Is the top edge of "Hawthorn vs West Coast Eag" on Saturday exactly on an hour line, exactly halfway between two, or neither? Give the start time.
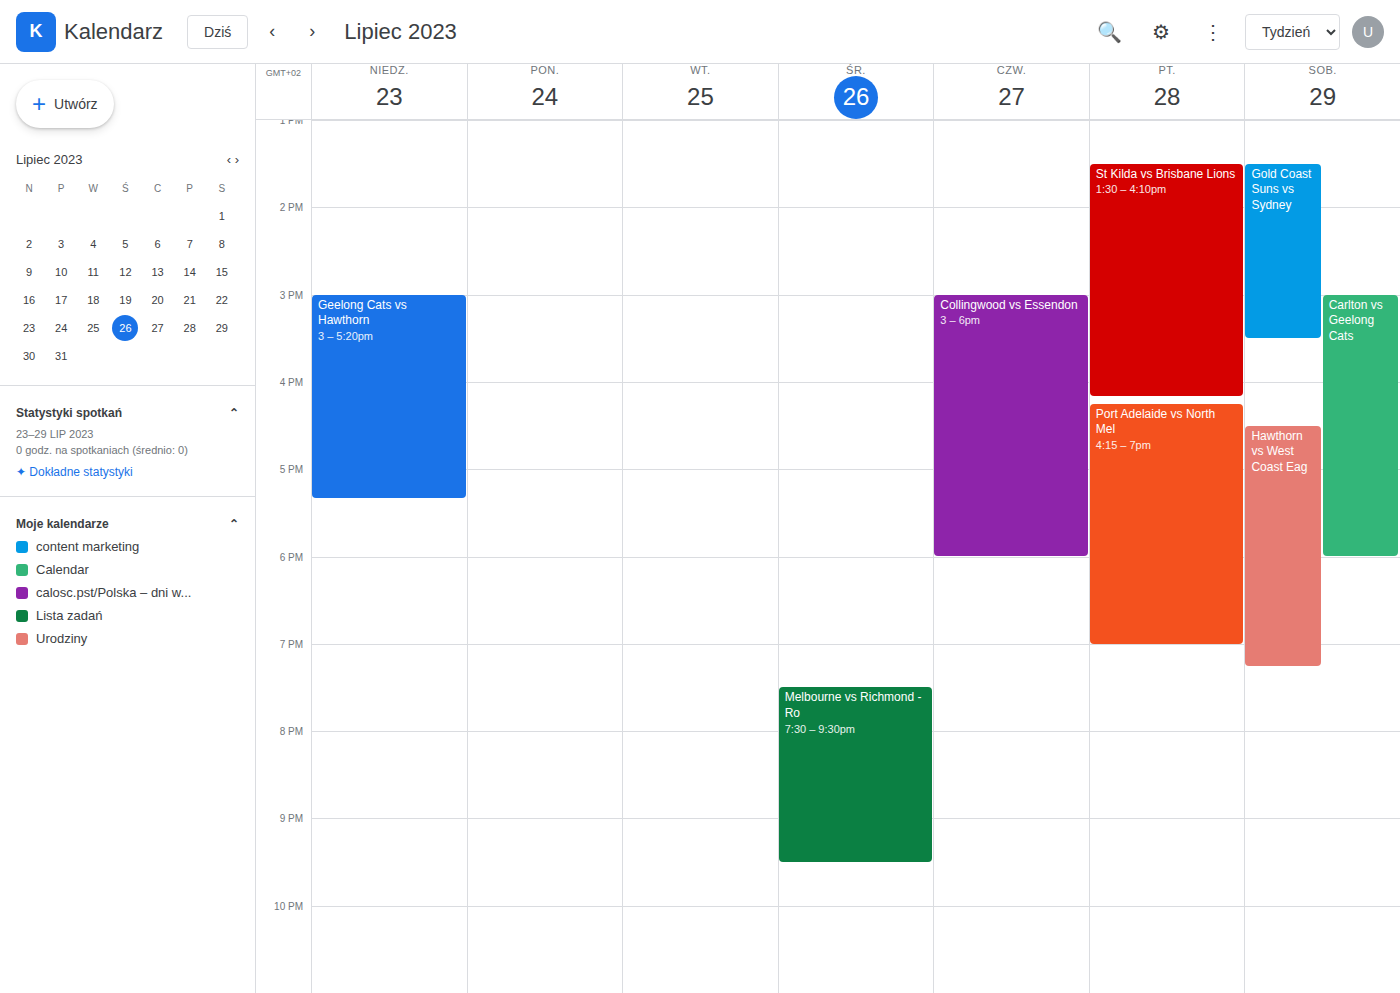
16:30 -- halfway between the 16:00 and 17:00 lines.